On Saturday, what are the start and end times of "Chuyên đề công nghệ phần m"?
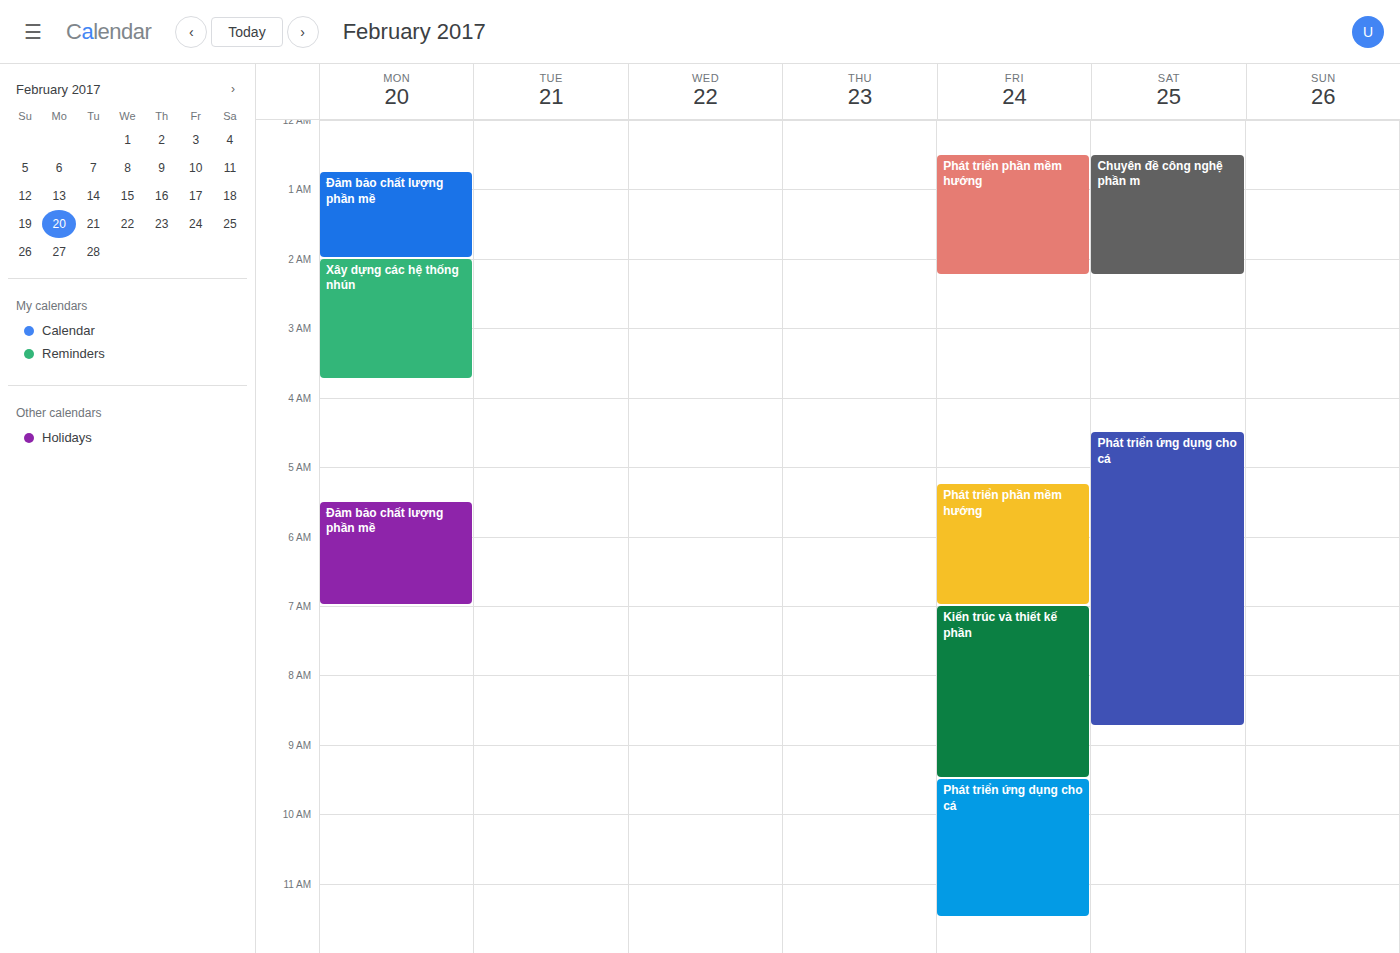
12:30 AM to 2:15 AM